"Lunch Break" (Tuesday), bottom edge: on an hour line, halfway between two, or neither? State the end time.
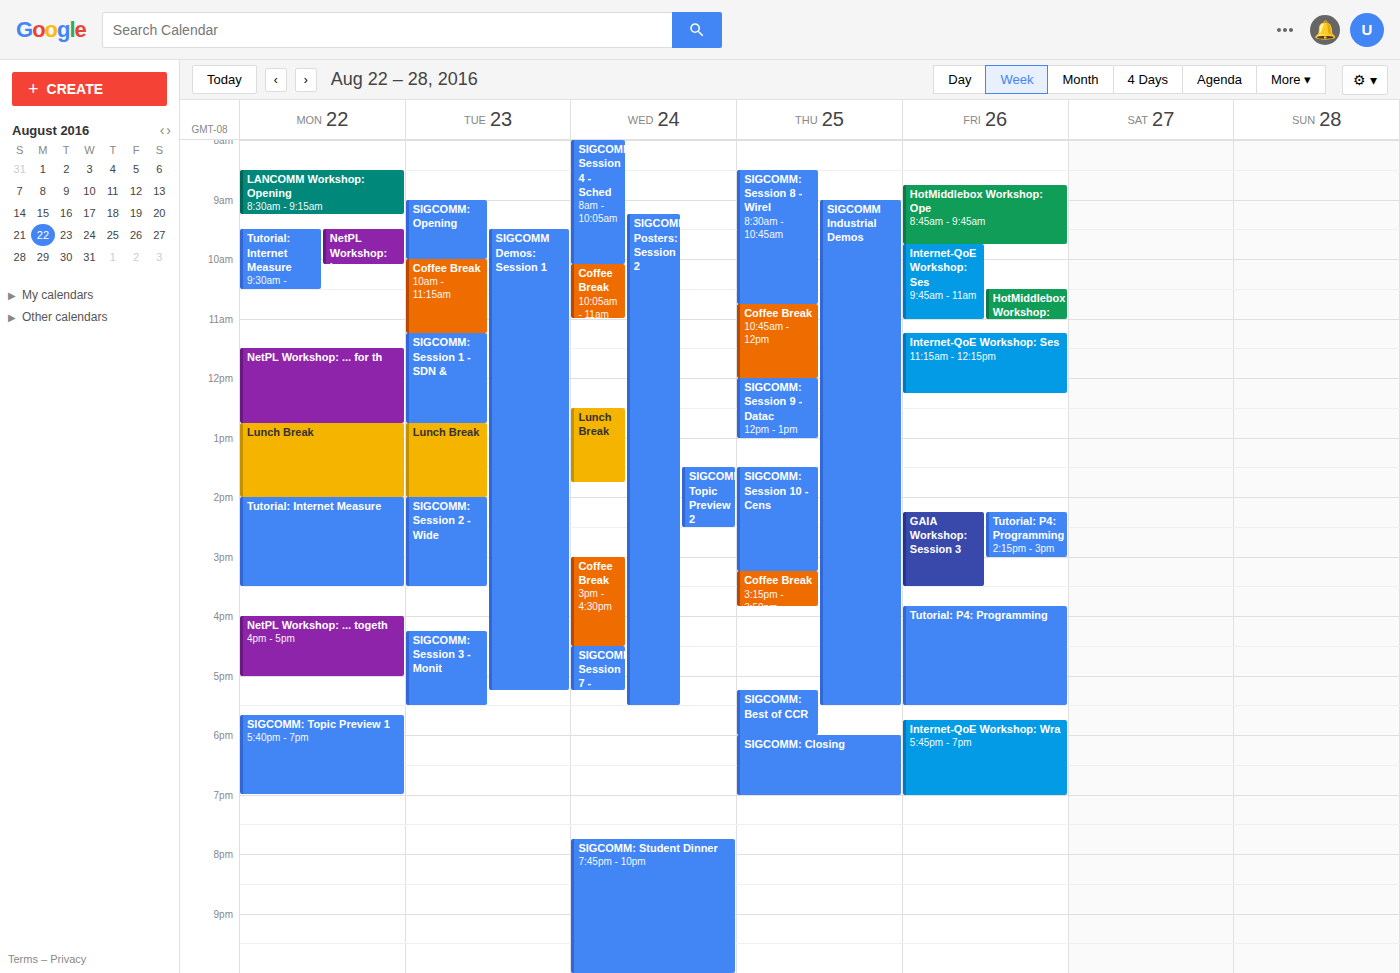
2:00 PM -- exactly on the 2 PM line.